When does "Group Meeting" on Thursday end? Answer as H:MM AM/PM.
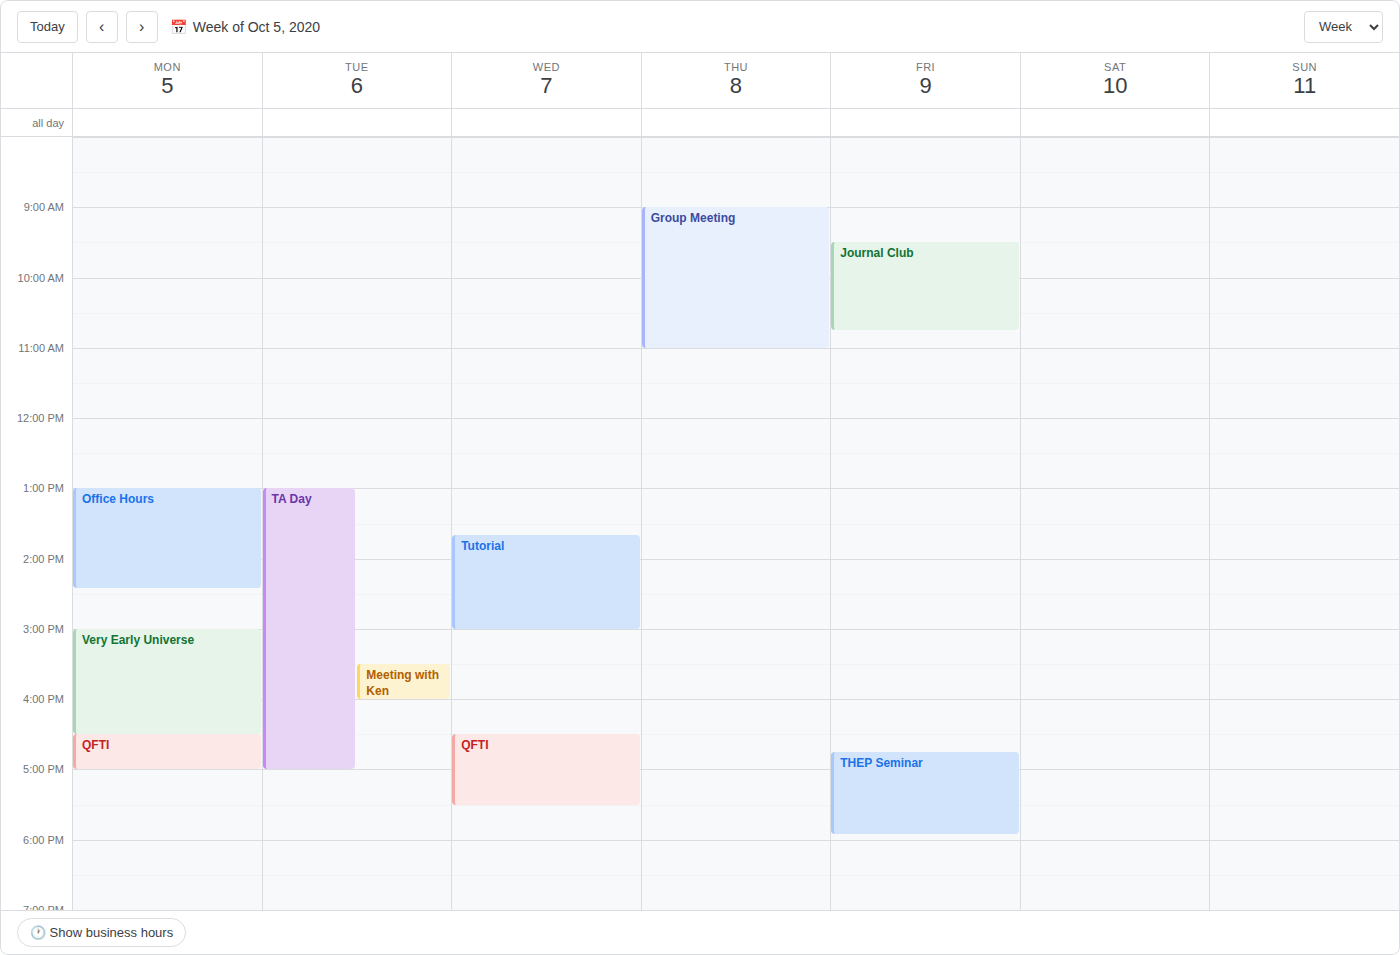
11:00 AM